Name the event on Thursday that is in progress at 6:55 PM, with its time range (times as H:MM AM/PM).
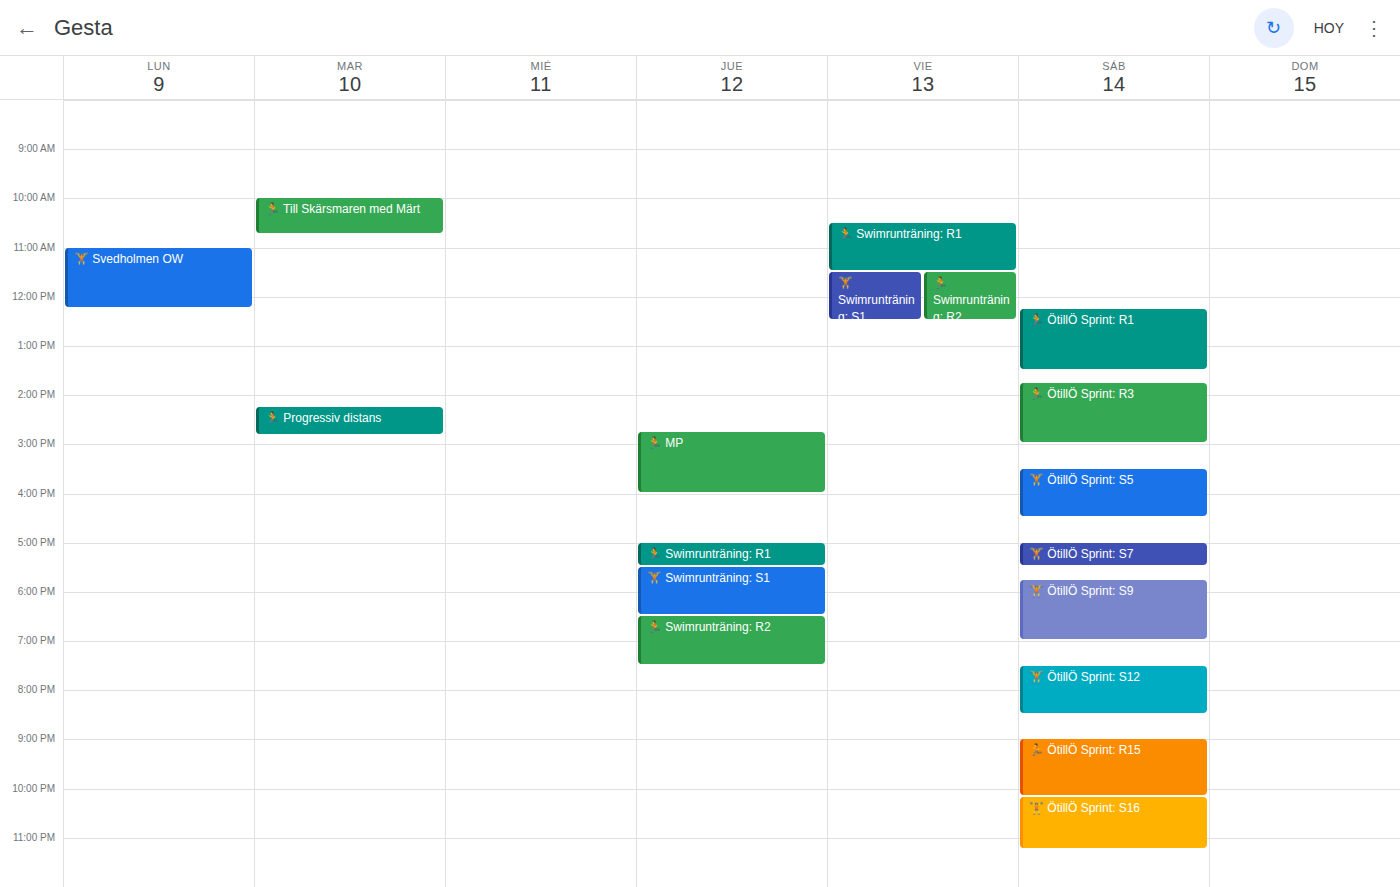
"🏃 Swimrunträning: R2", 6:30 PM to 7:30 PM